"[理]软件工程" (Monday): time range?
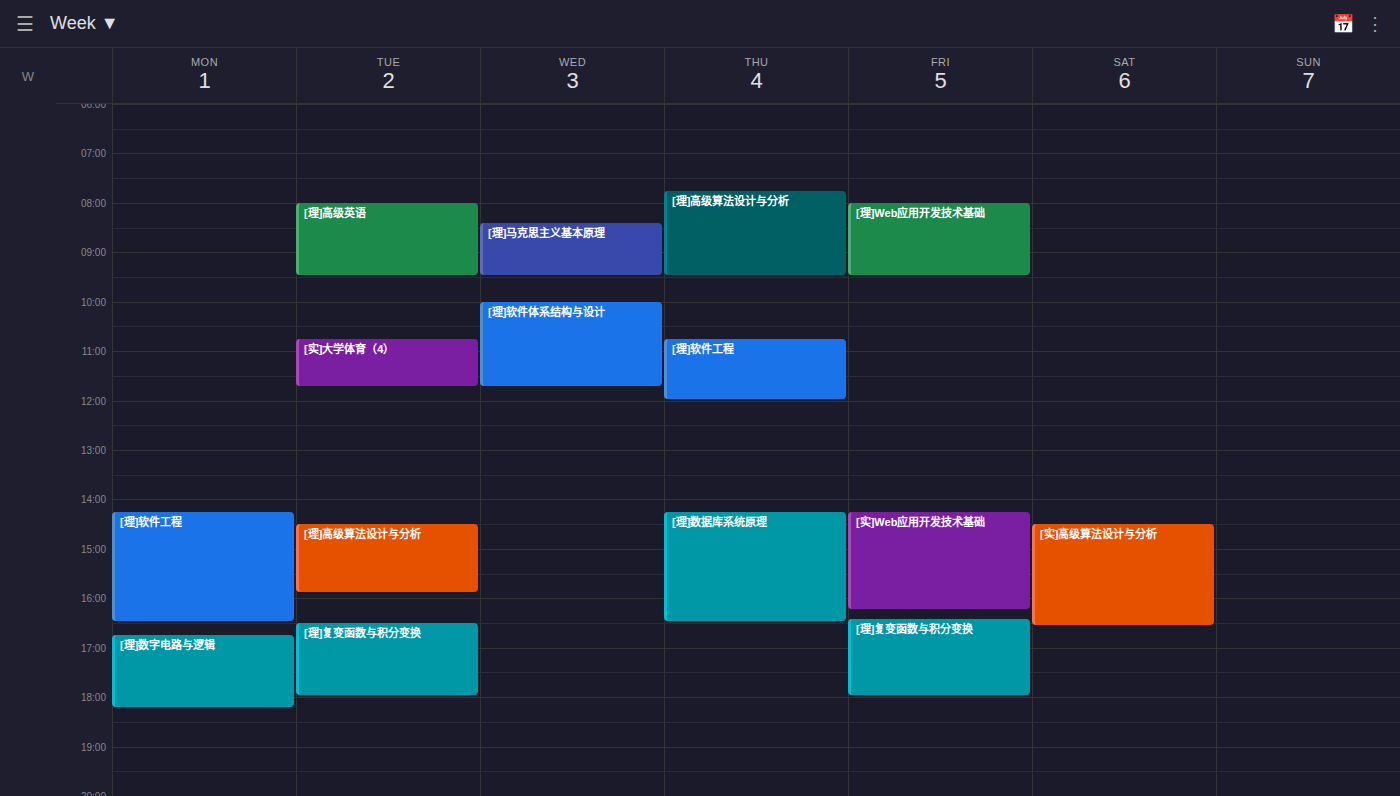
2:15 PM to 4:30 PM